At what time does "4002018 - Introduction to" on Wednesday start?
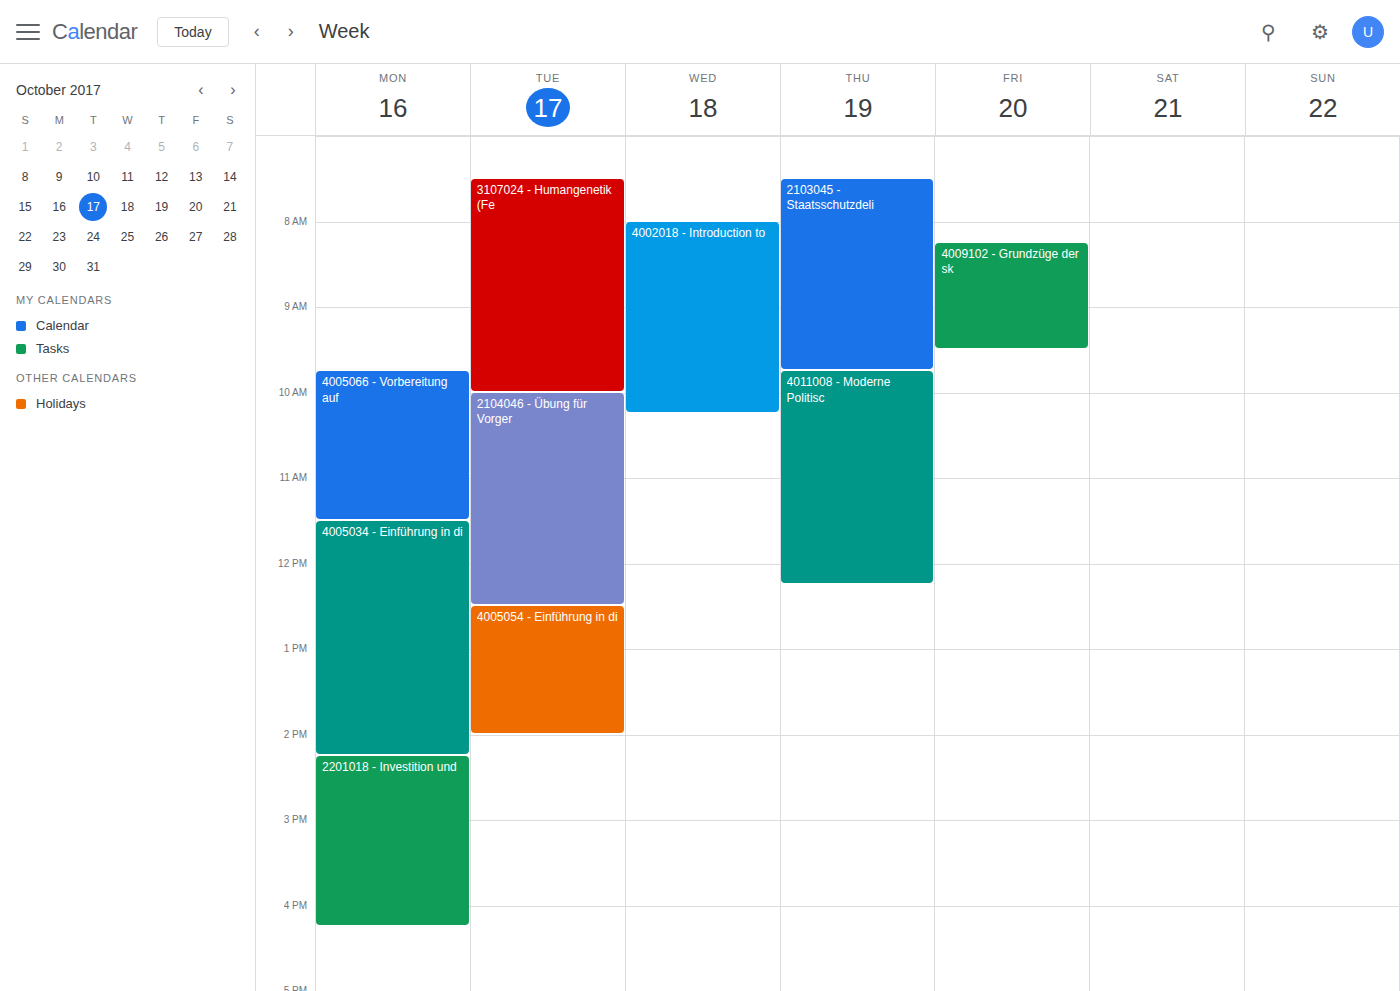
8:00 AM